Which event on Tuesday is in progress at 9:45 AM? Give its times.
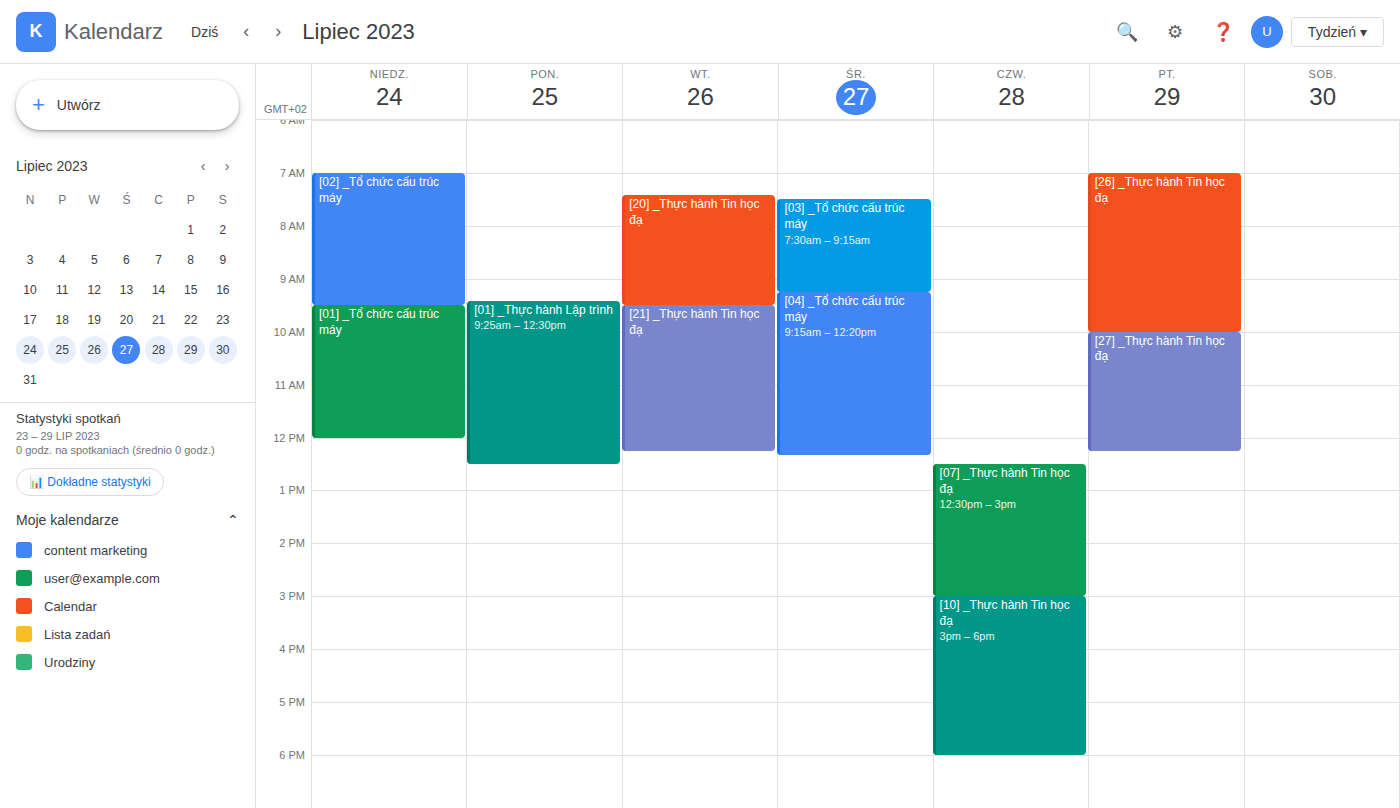
"[21] _Thực hành Tin học đạ", 9:30 AM to 12:15 PM